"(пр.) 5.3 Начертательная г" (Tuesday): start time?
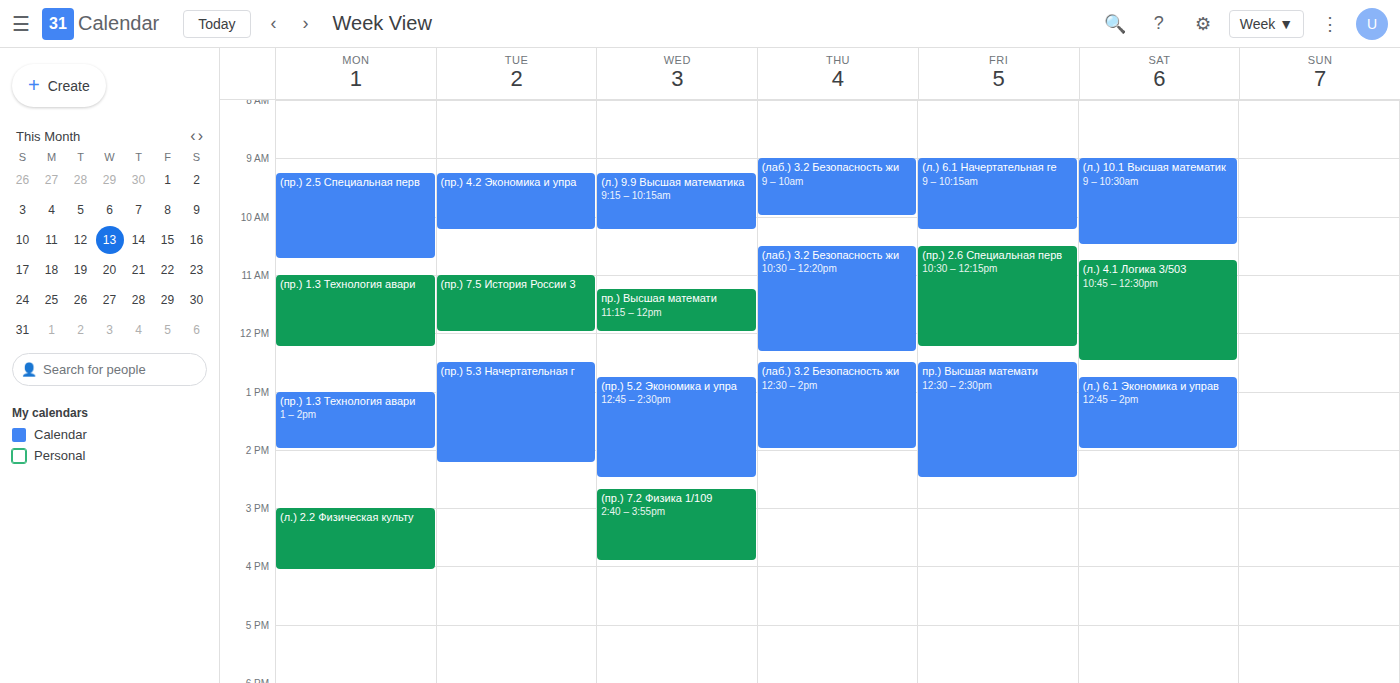
12:30 PM